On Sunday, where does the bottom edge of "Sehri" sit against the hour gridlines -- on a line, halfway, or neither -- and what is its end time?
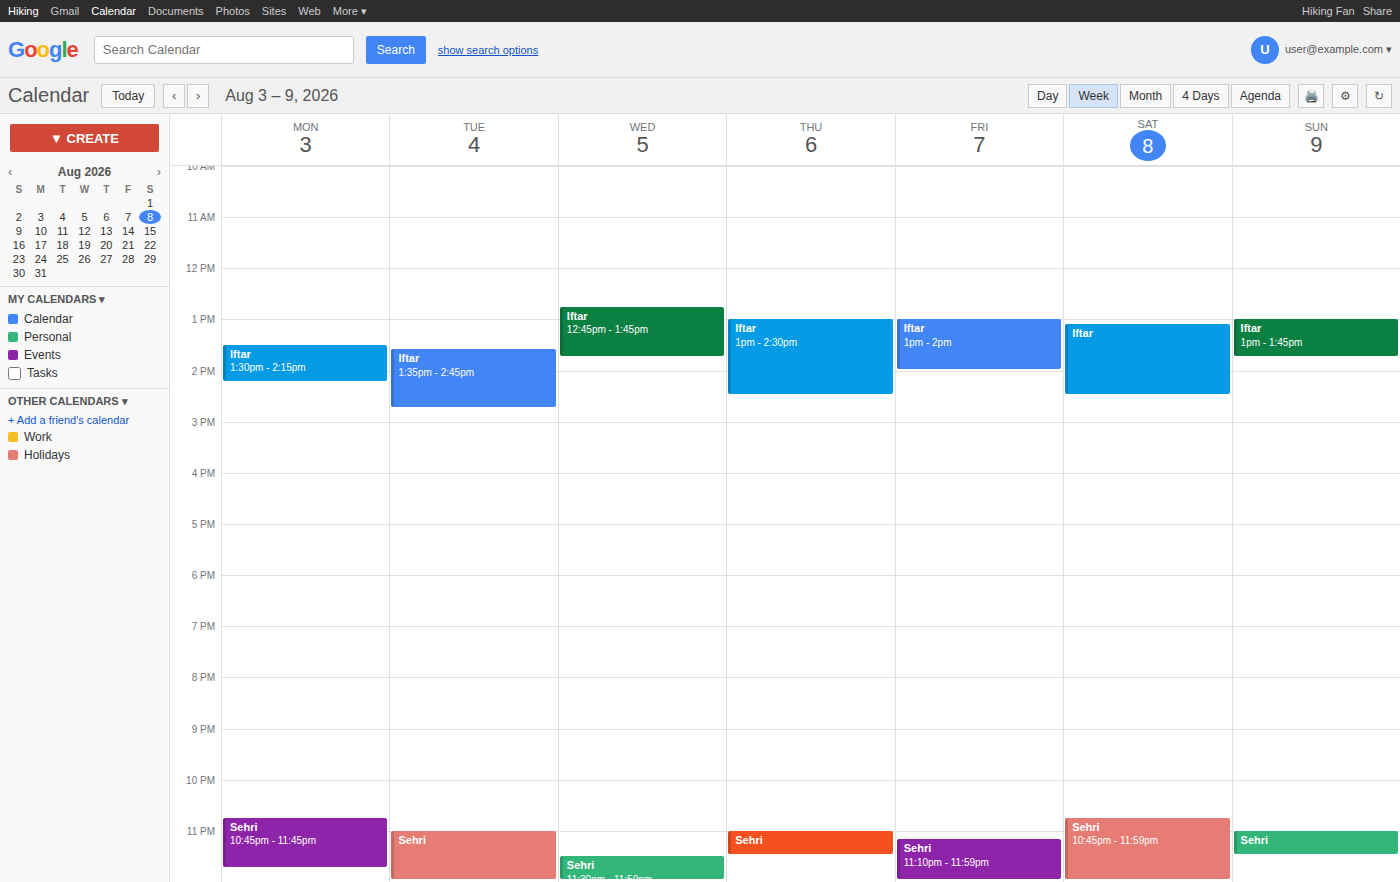
11:30 PM -- halfway between the 11 PM and 12 AM lines.